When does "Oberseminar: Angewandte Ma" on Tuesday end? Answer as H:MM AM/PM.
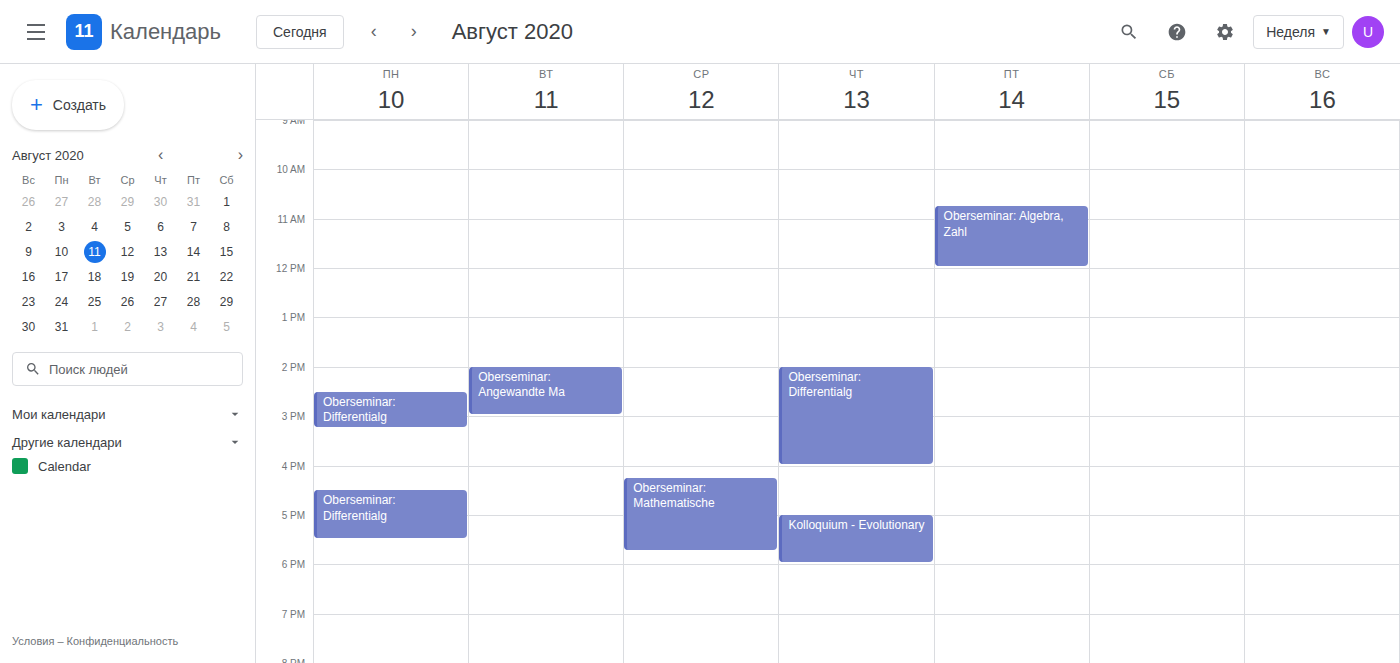
3:00 PM